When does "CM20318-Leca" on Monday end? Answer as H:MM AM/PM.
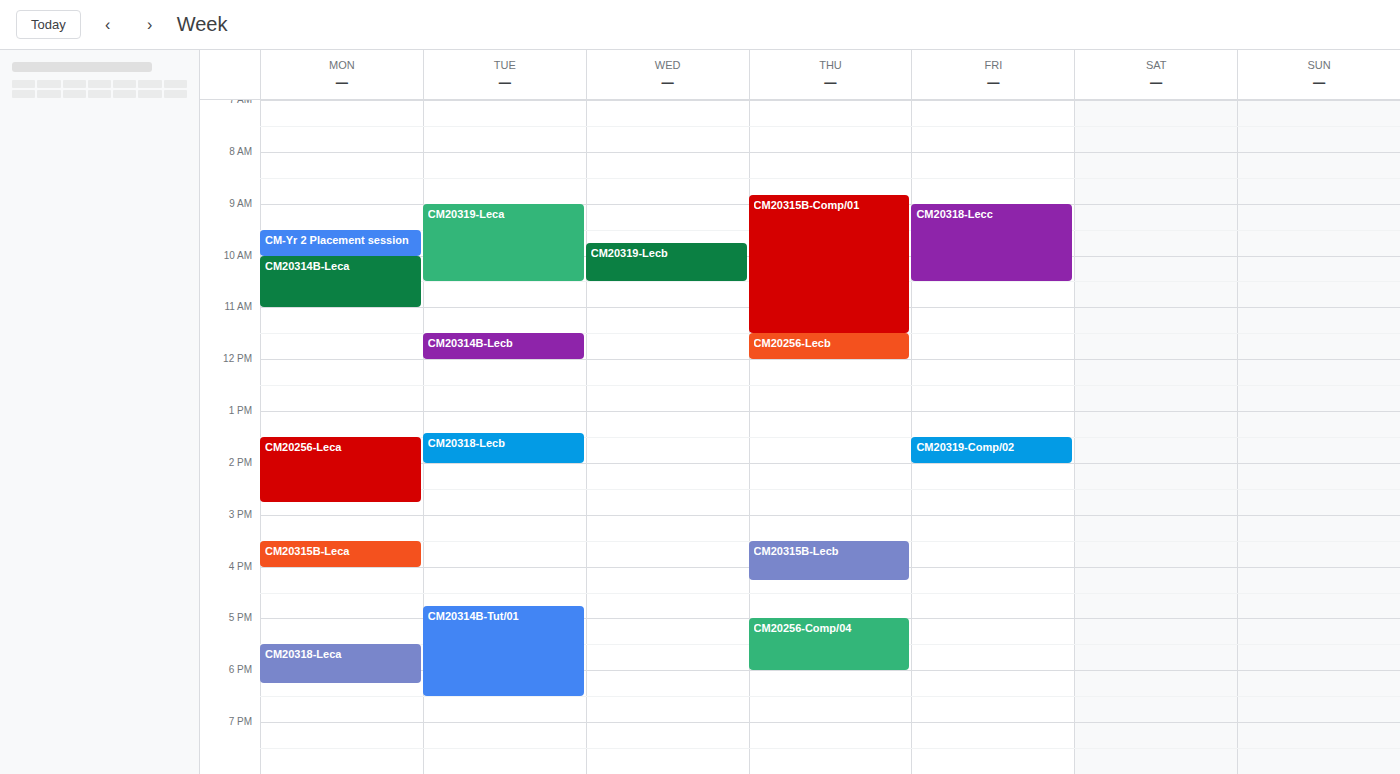
6:15 PM